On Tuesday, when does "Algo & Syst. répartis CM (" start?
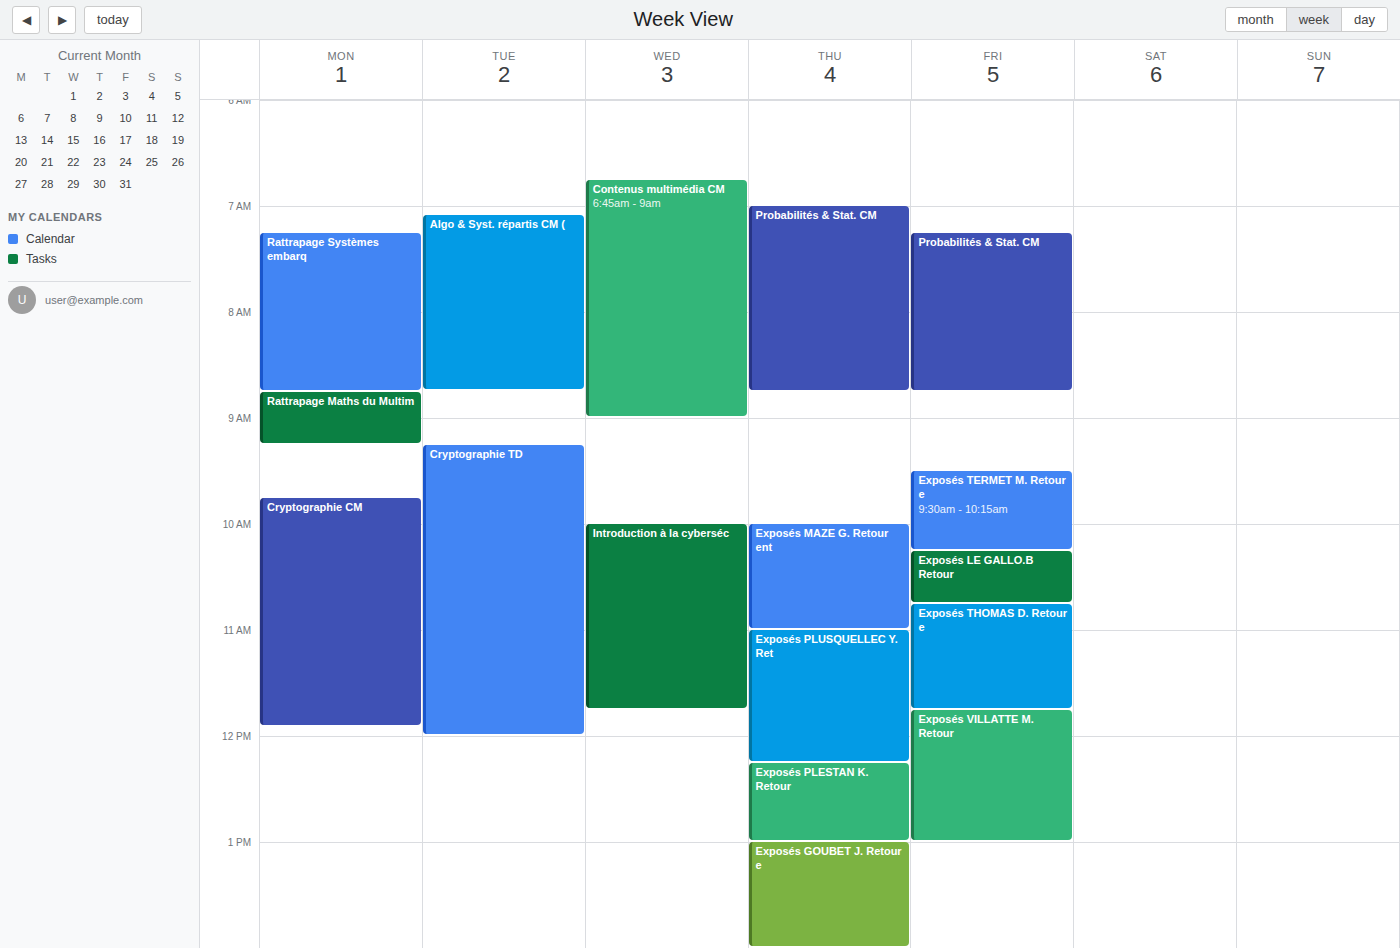
7:05 AM